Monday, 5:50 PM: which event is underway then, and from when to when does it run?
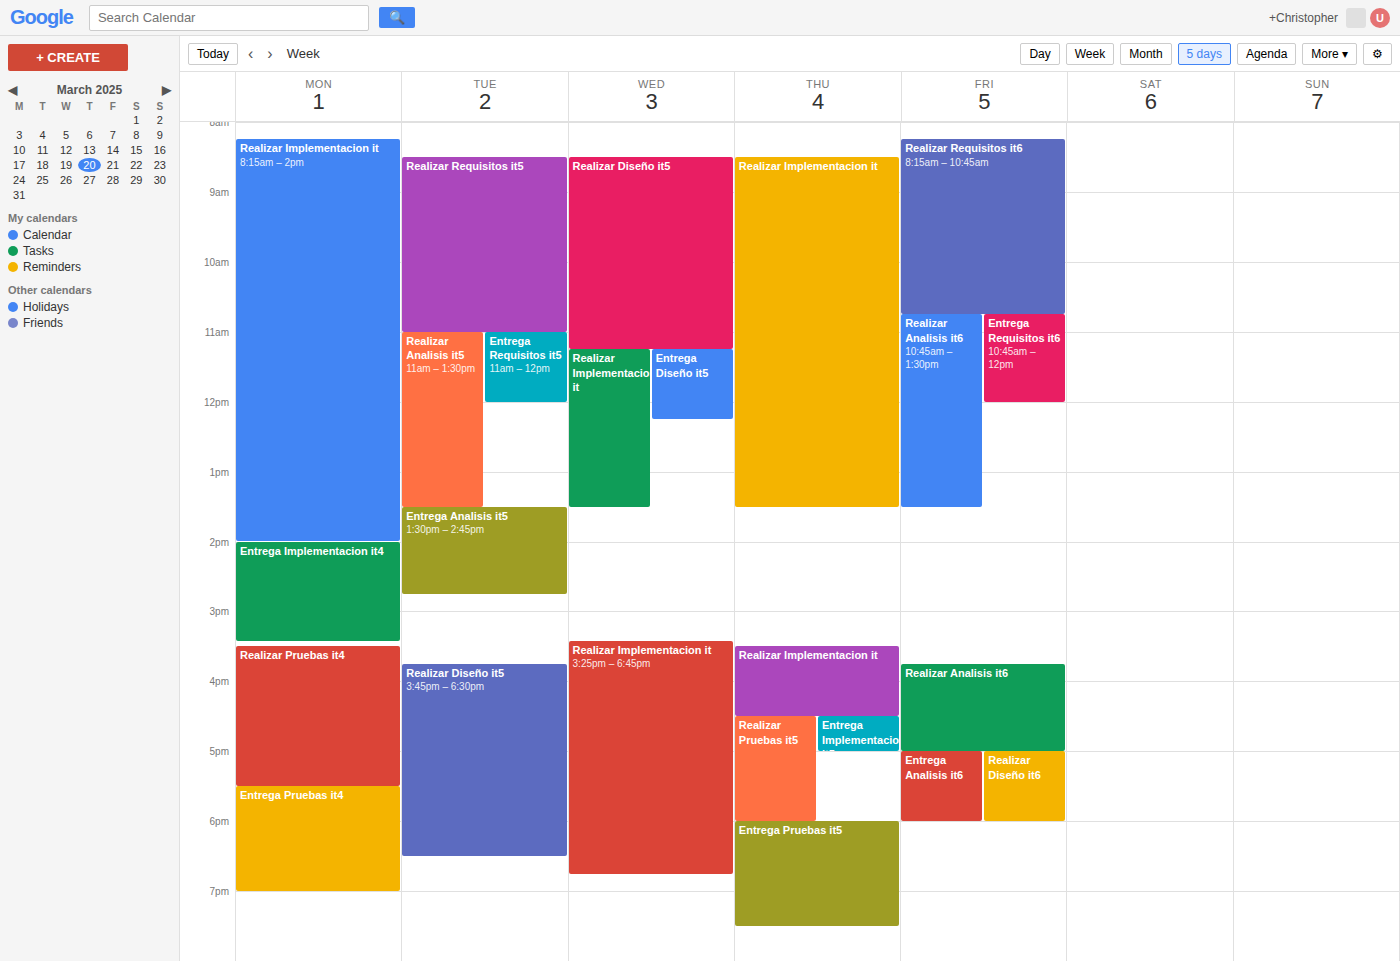
"Entrega Pruebas it4", 5:30 PM to 7:00 PM